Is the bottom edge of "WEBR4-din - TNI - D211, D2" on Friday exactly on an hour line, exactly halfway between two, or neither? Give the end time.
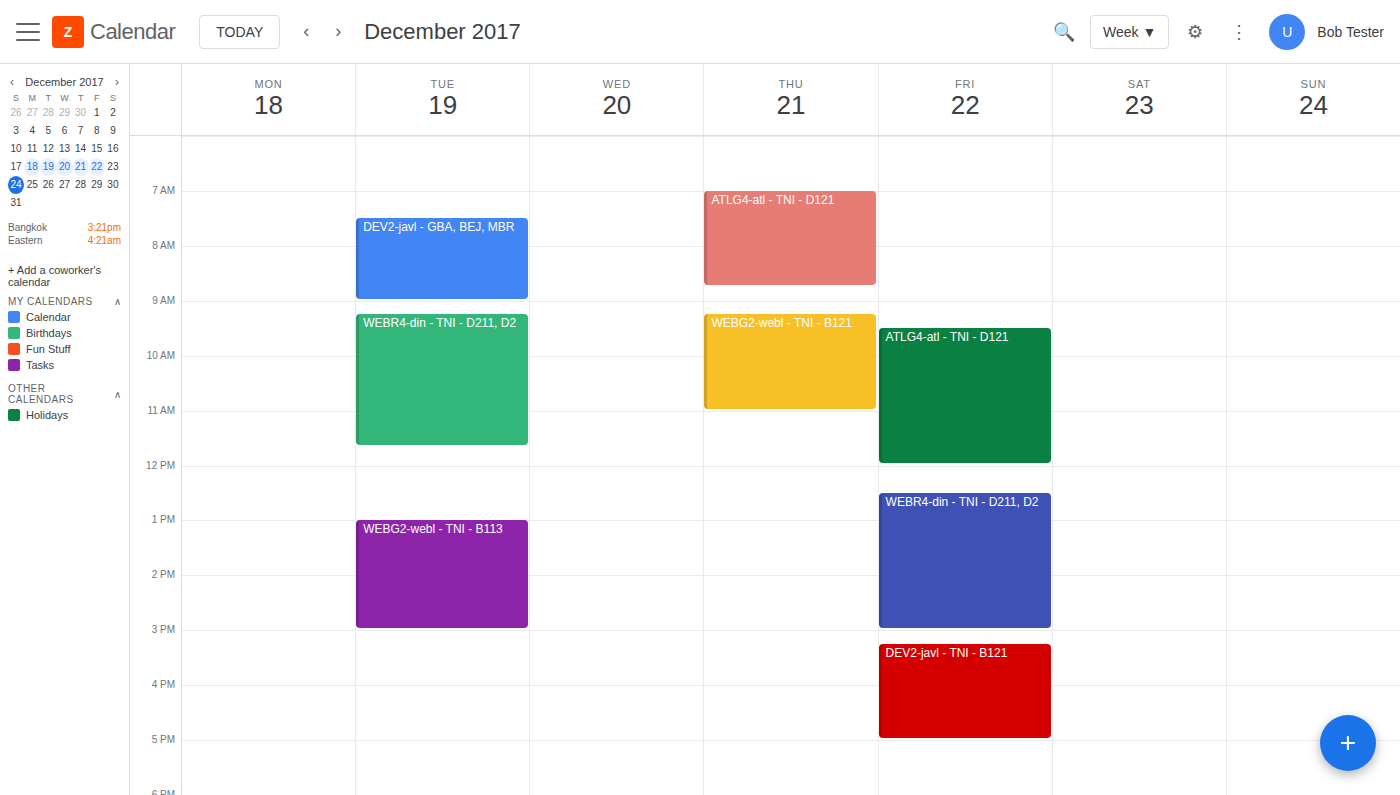
3:00 PM -- exactly on the 3 PM line.